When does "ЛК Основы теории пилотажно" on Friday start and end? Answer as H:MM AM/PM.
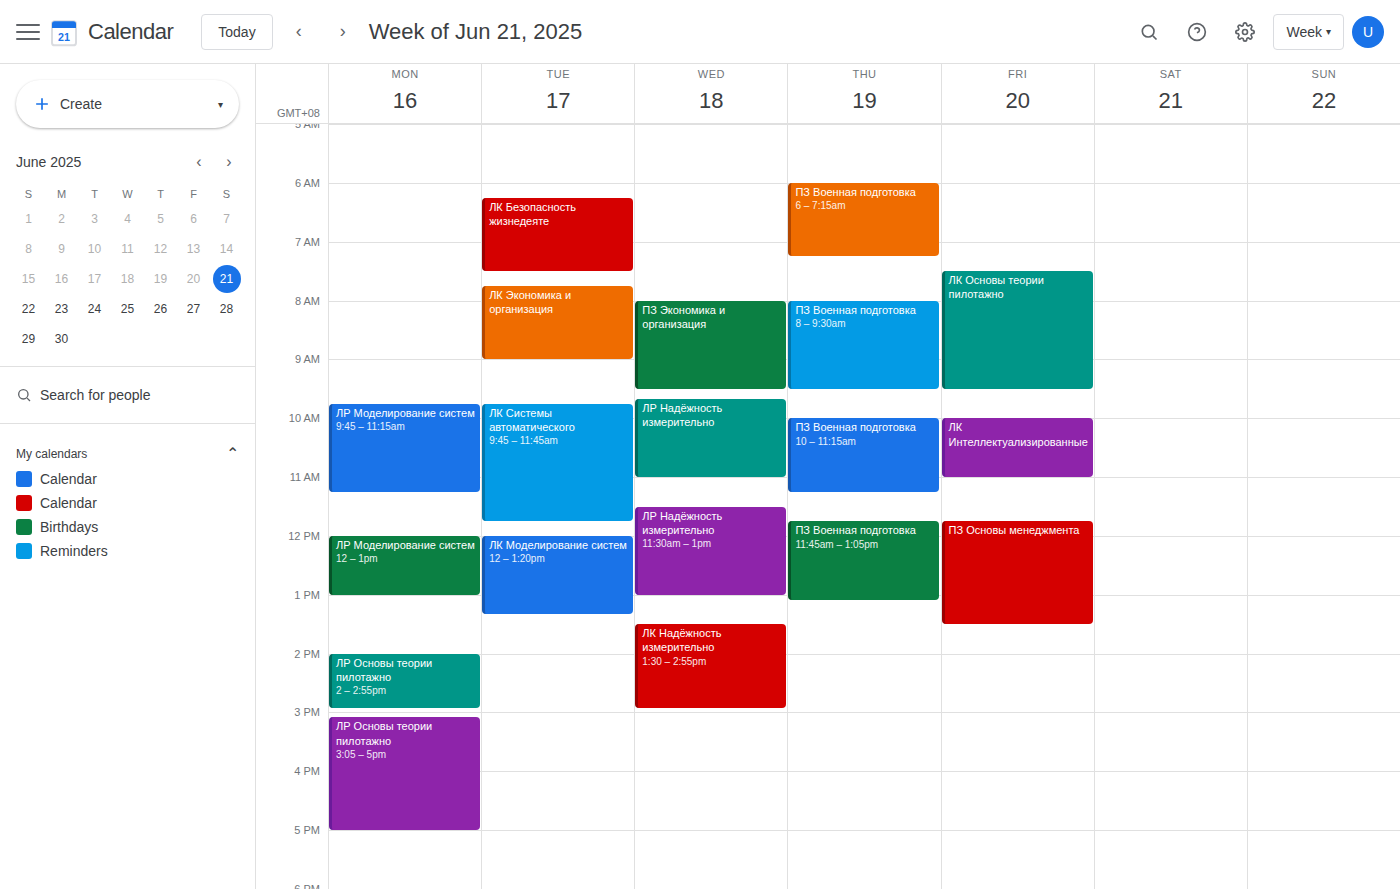
7:30 AM to 9:30 AM